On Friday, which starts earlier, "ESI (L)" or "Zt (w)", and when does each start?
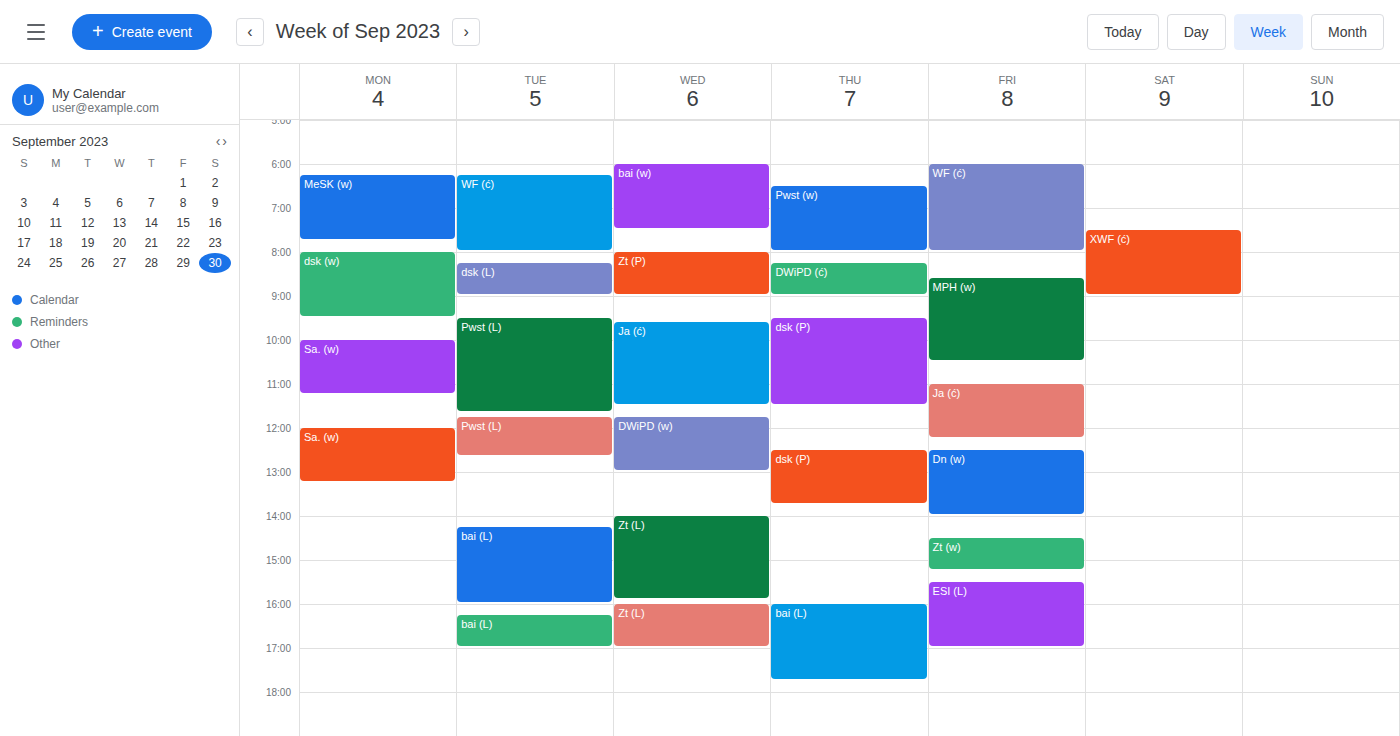
"Zt (w)" 14:30; "ESI (L)" 15:30.